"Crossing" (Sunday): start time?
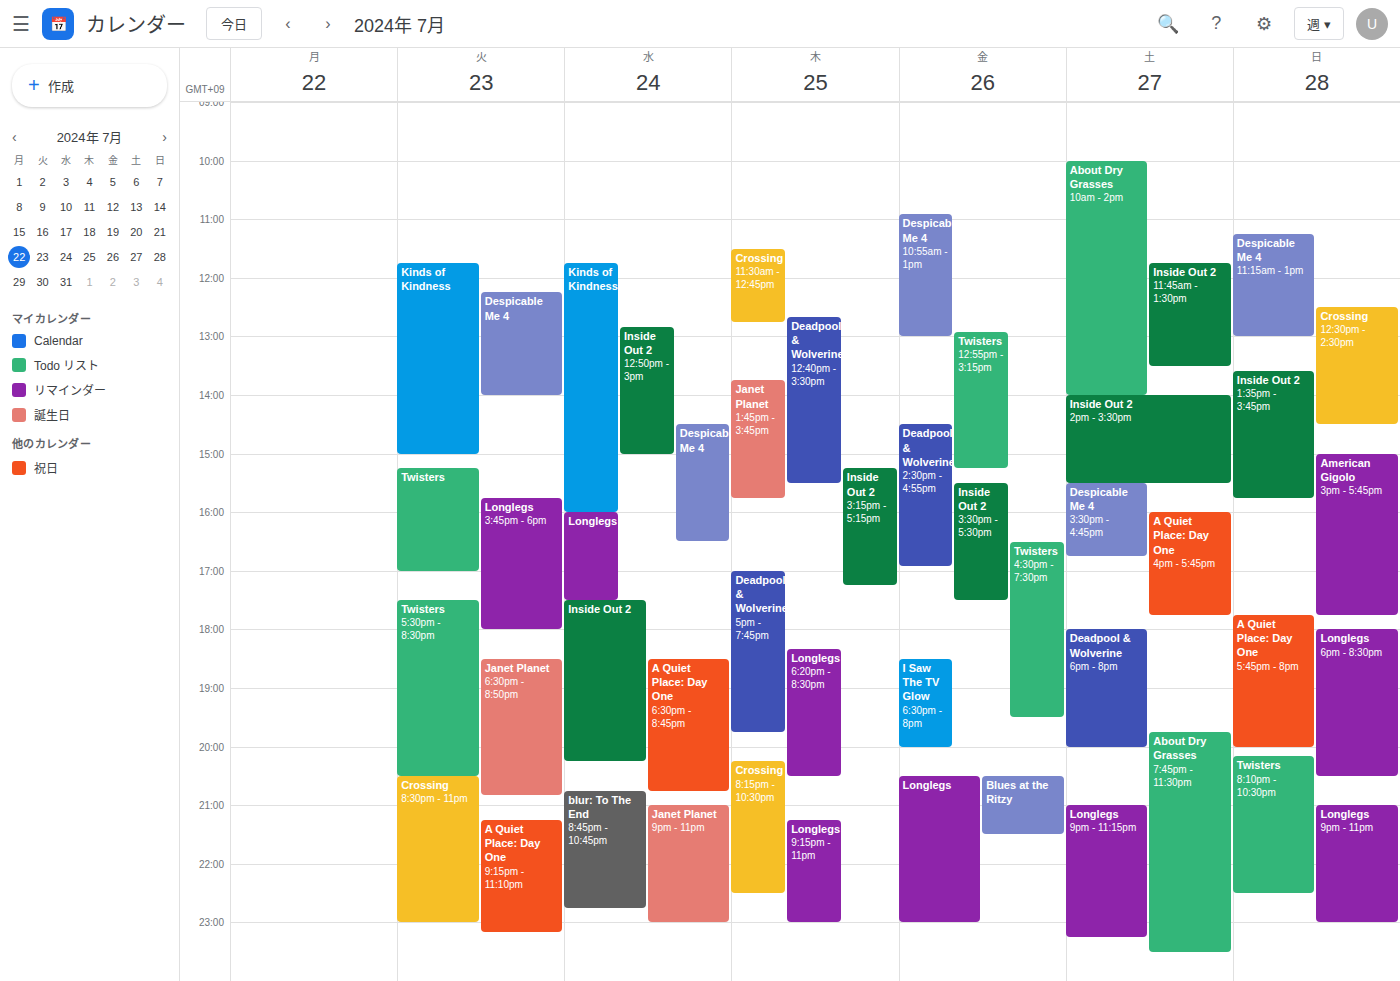
12:30 PM